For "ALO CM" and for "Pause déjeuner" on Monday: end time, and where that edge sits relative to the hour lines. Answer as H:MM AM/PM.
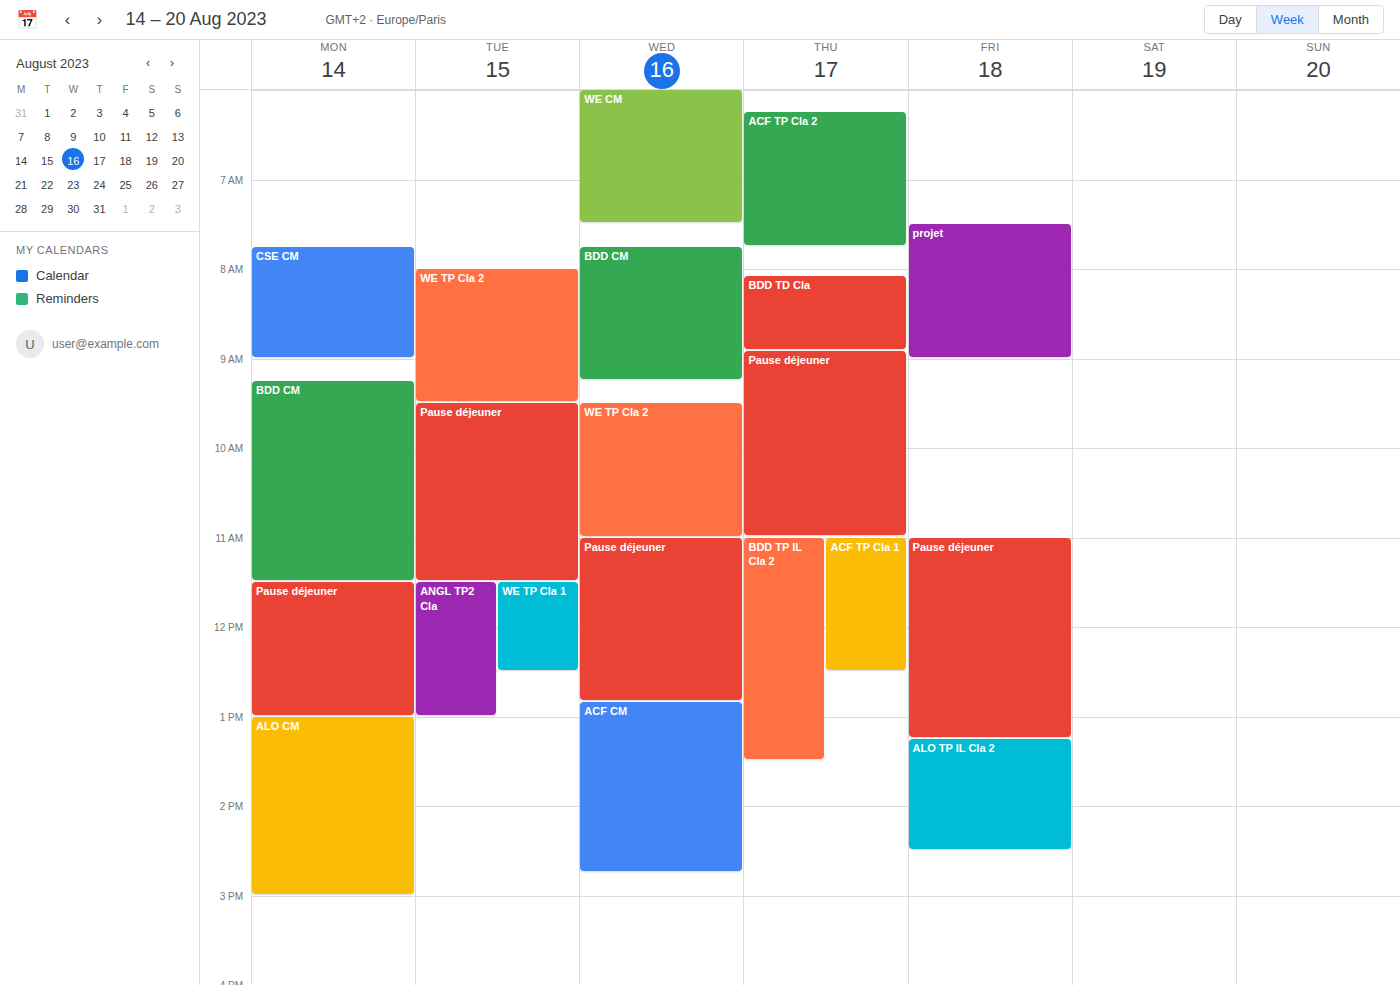
"ALO CM": 3:00 PM, exactly on the 3 PM line. "Pause déjeuner": 1:00 PM, exactly on the 1 PM line.